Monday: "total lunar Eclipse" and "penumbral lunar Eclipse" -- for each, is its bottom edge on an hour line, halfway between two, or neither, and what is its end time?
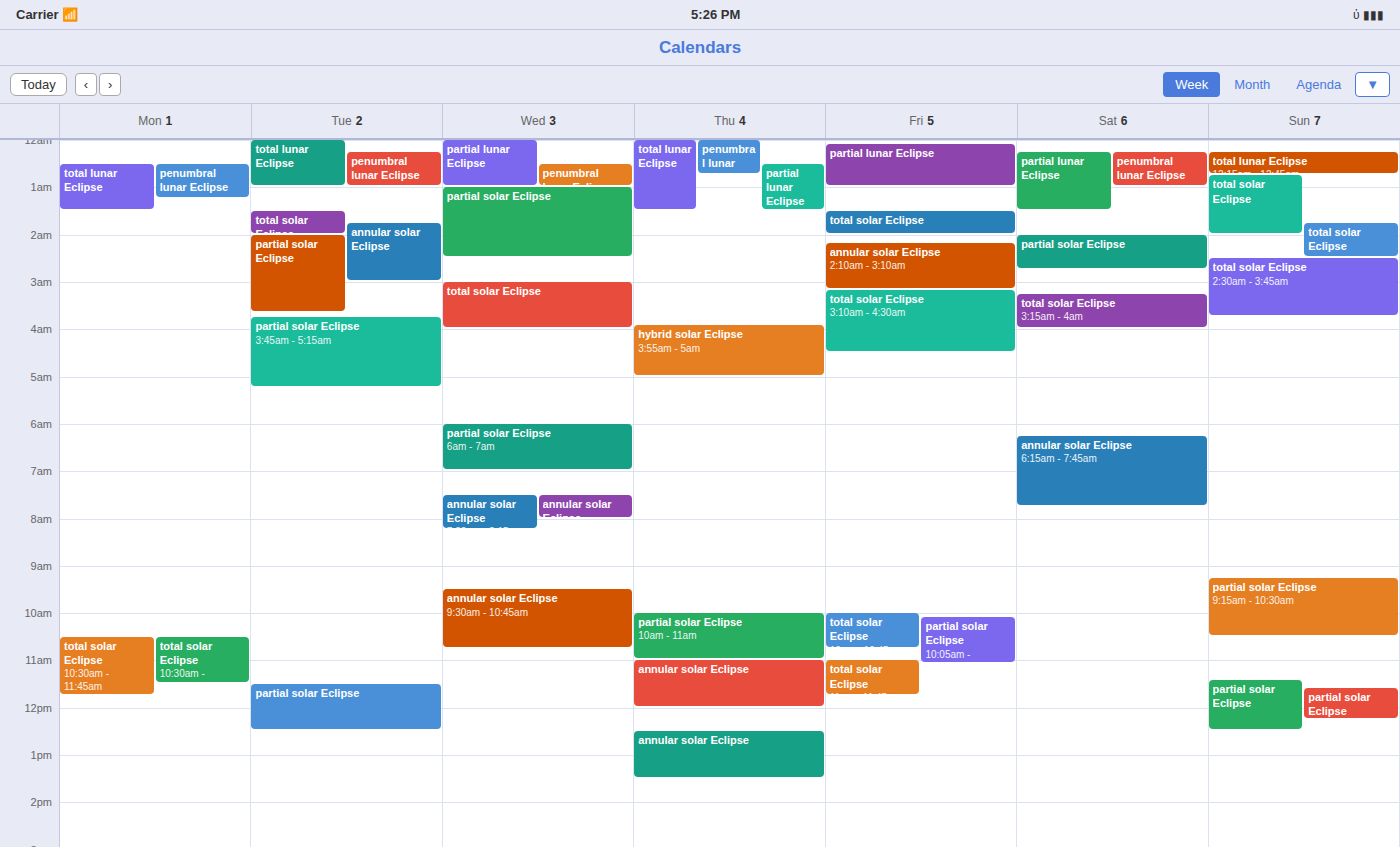
"total lunar Eclipse": 1:30 AM, halfway between the 1 AM and 2 AM lines. "penumbral lunar Eclipse": 1:15 AM, neither: a quarter of the way from the 1 AM line to the 2 AM line.